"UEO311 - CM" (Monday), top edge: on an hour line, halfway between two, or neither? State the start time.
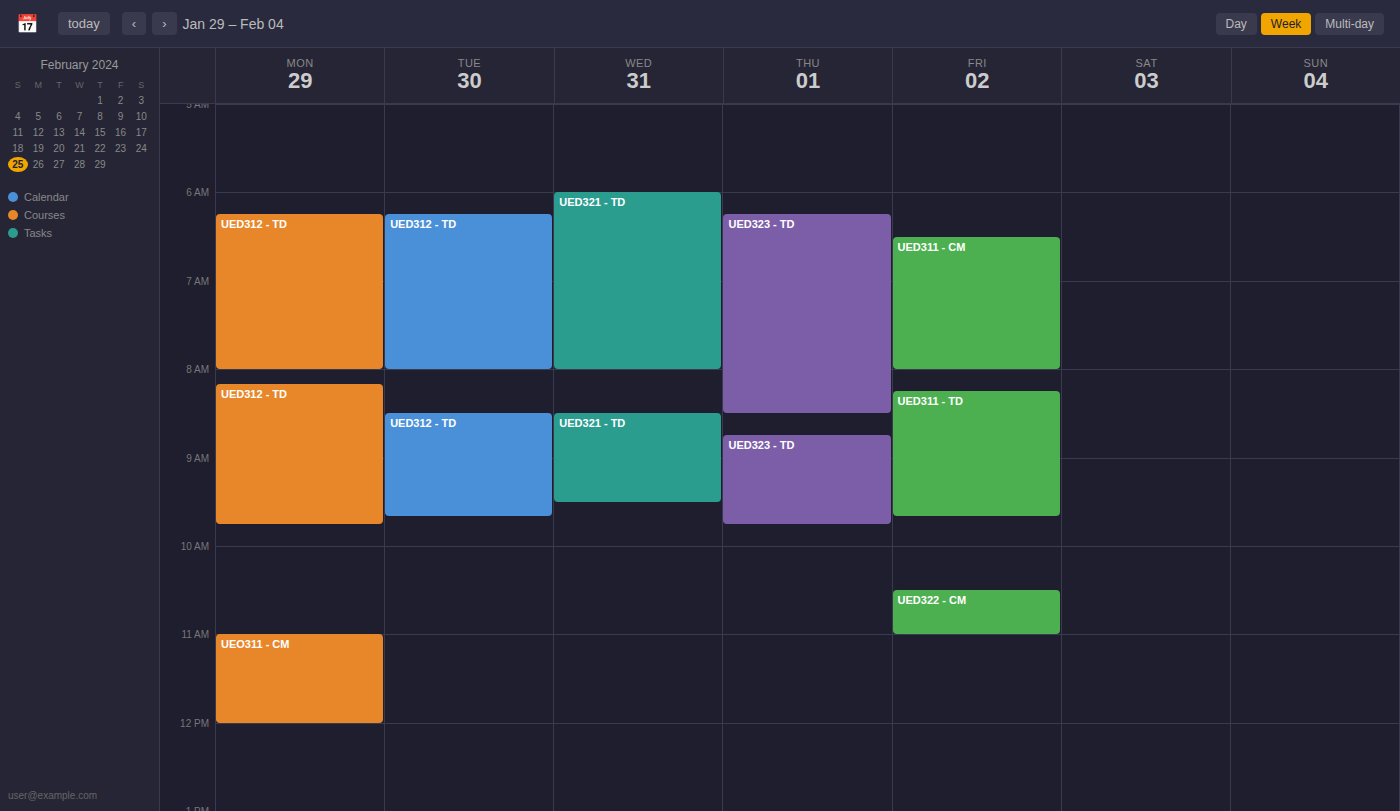
11:00 AM -- exactly on the 11 AM line.